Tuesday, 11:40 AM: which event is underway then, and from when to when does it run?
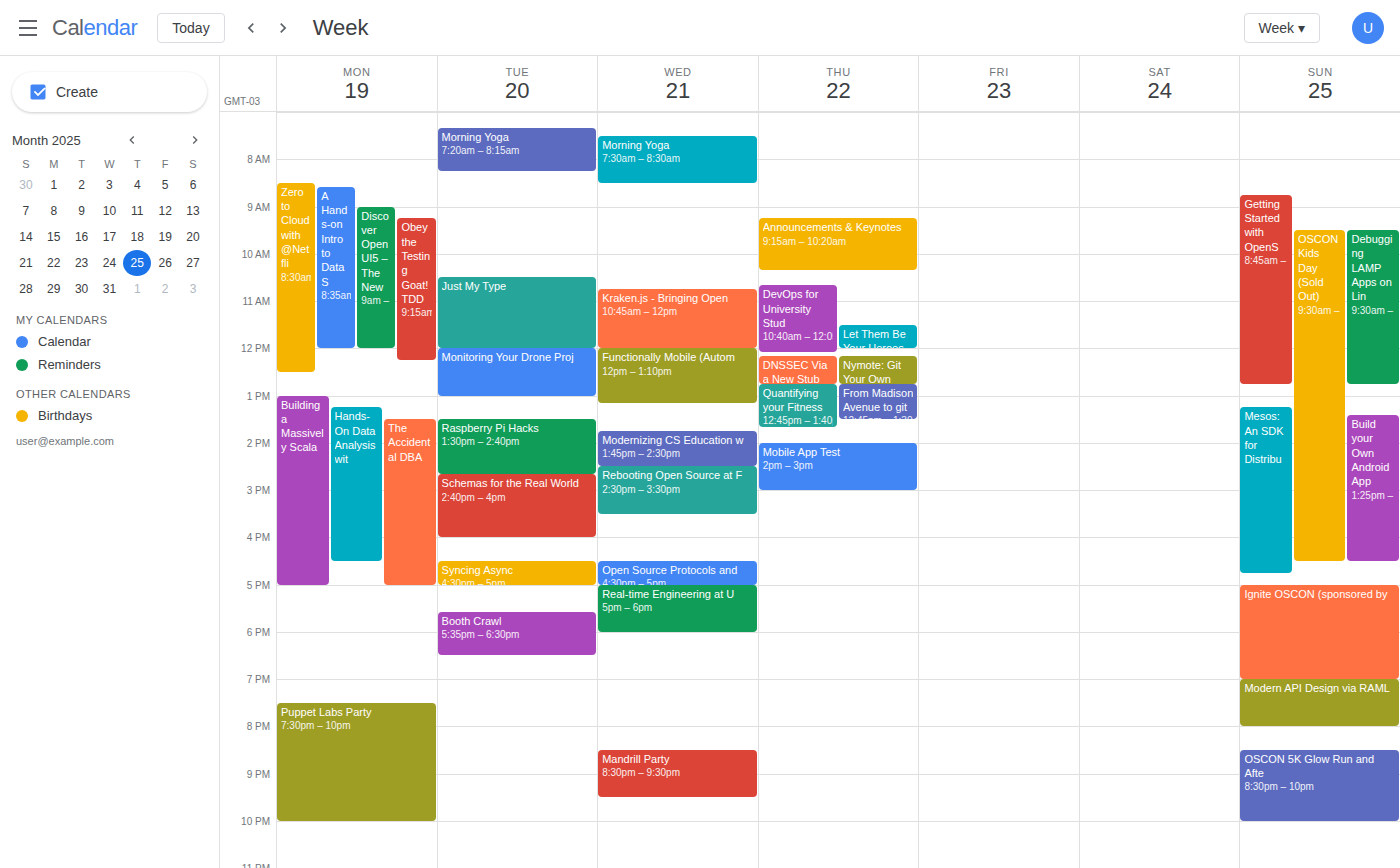
"Just My Type", 10:30 AM to 12:00 PM